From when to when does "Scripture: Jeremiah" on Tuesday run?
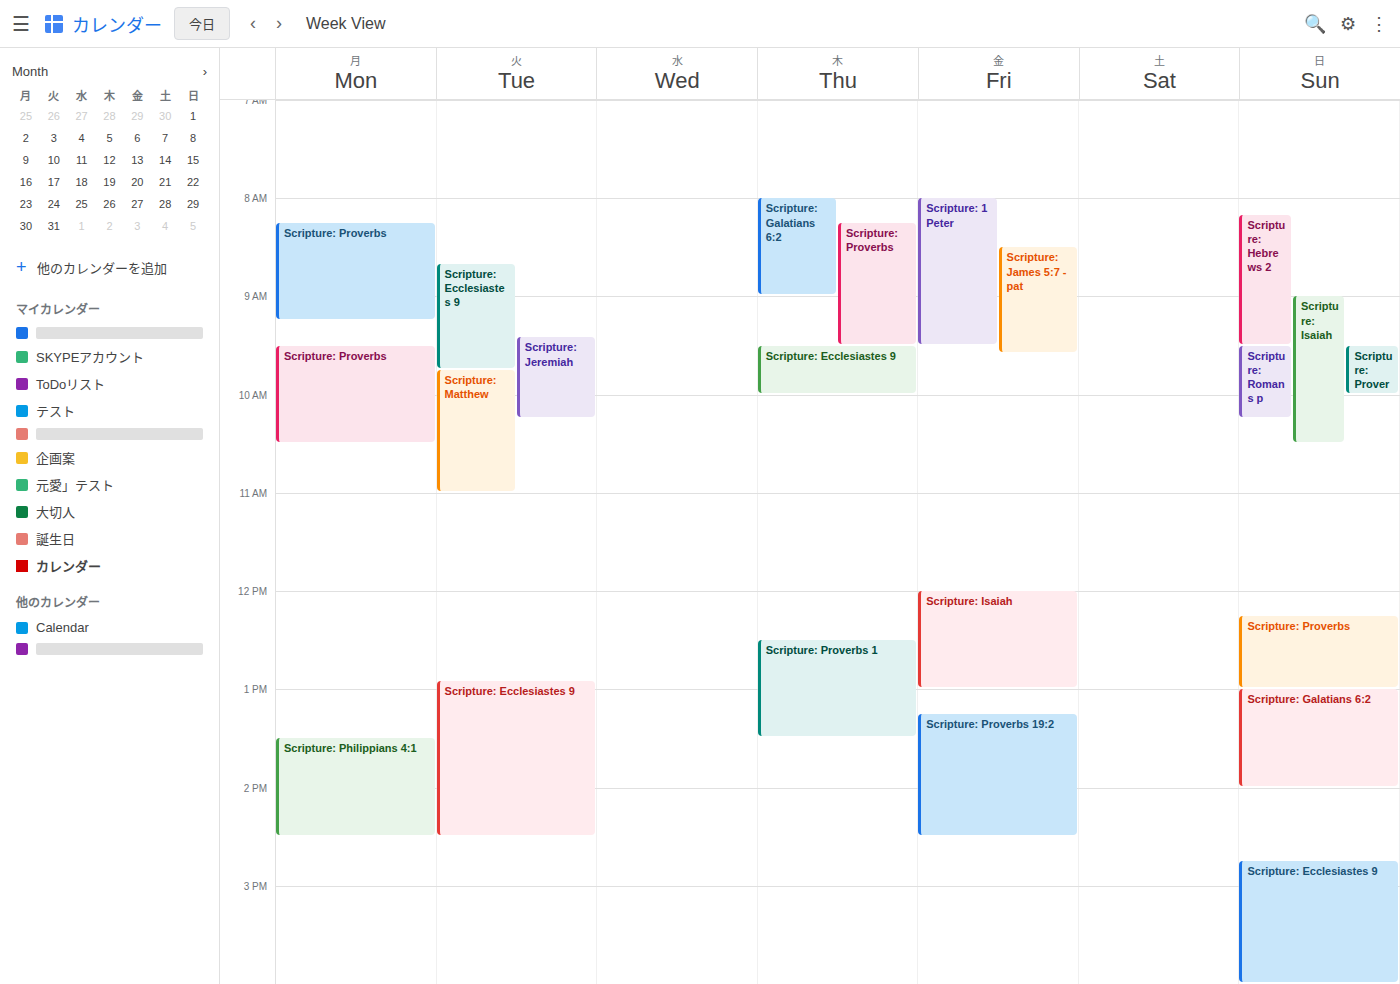
9:25 AM to 10:15 AM